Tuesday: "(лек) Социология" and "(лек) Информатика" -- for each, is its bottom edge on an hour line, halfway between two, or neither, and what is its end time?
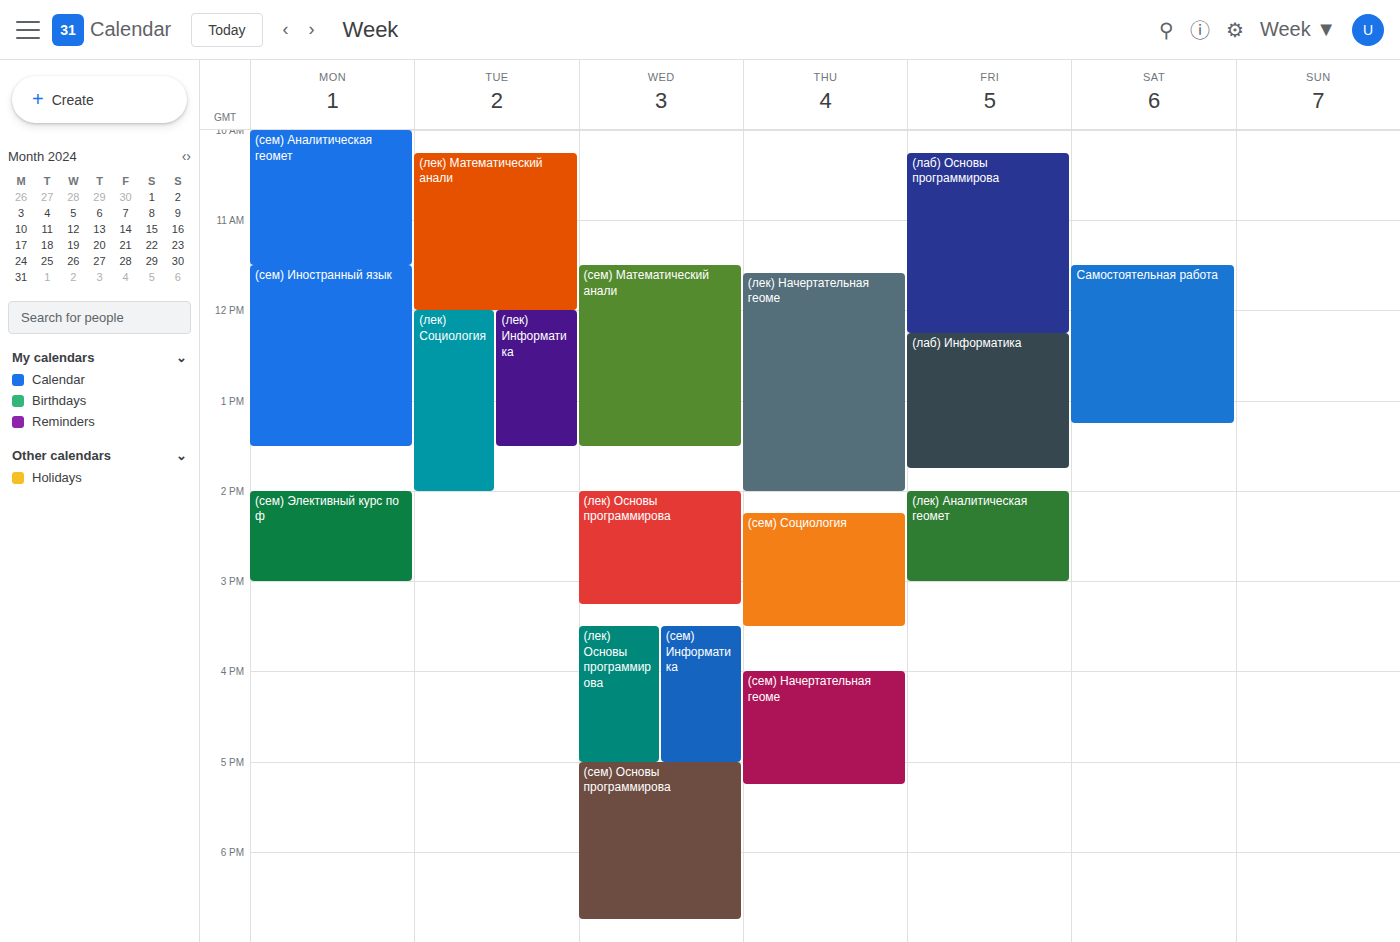
"(лек) Социология": 2:00 PM, exactly on the 2 PM line. "(лек) Информатика": 1:30 PM, halfway between the 1 PM and 2 PM lines.